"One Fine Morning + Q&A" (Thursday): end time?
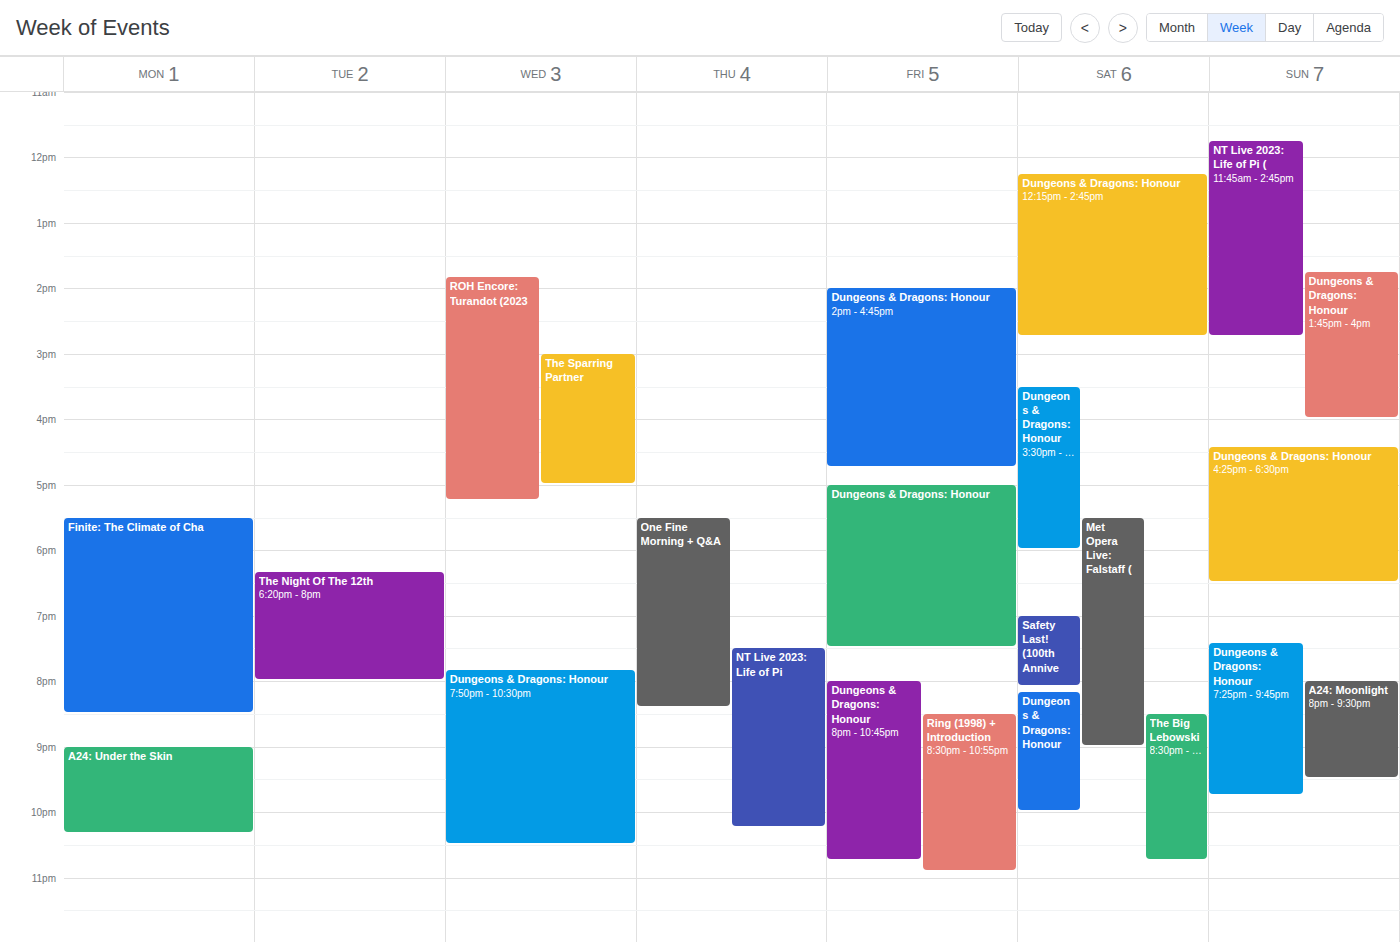
8:25 PM